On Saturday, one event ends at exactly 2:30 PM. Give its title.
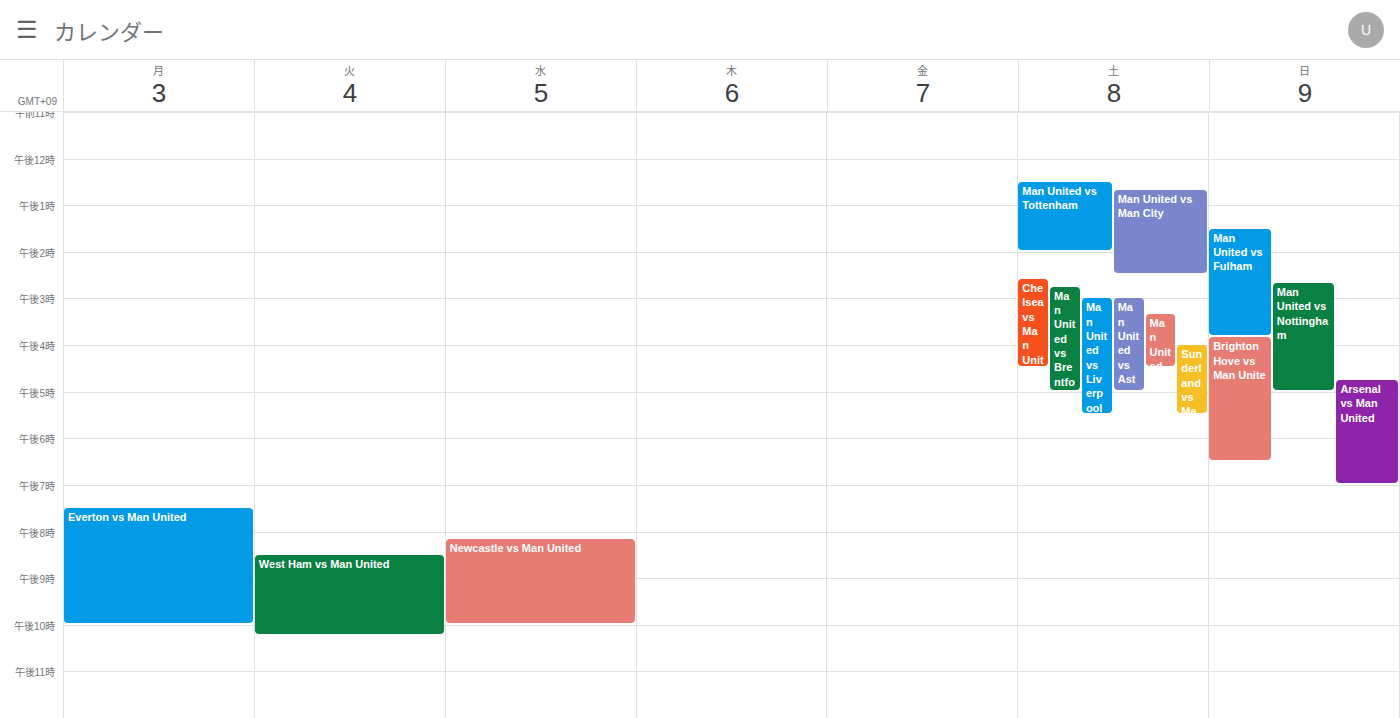
"Man United vs Man City"